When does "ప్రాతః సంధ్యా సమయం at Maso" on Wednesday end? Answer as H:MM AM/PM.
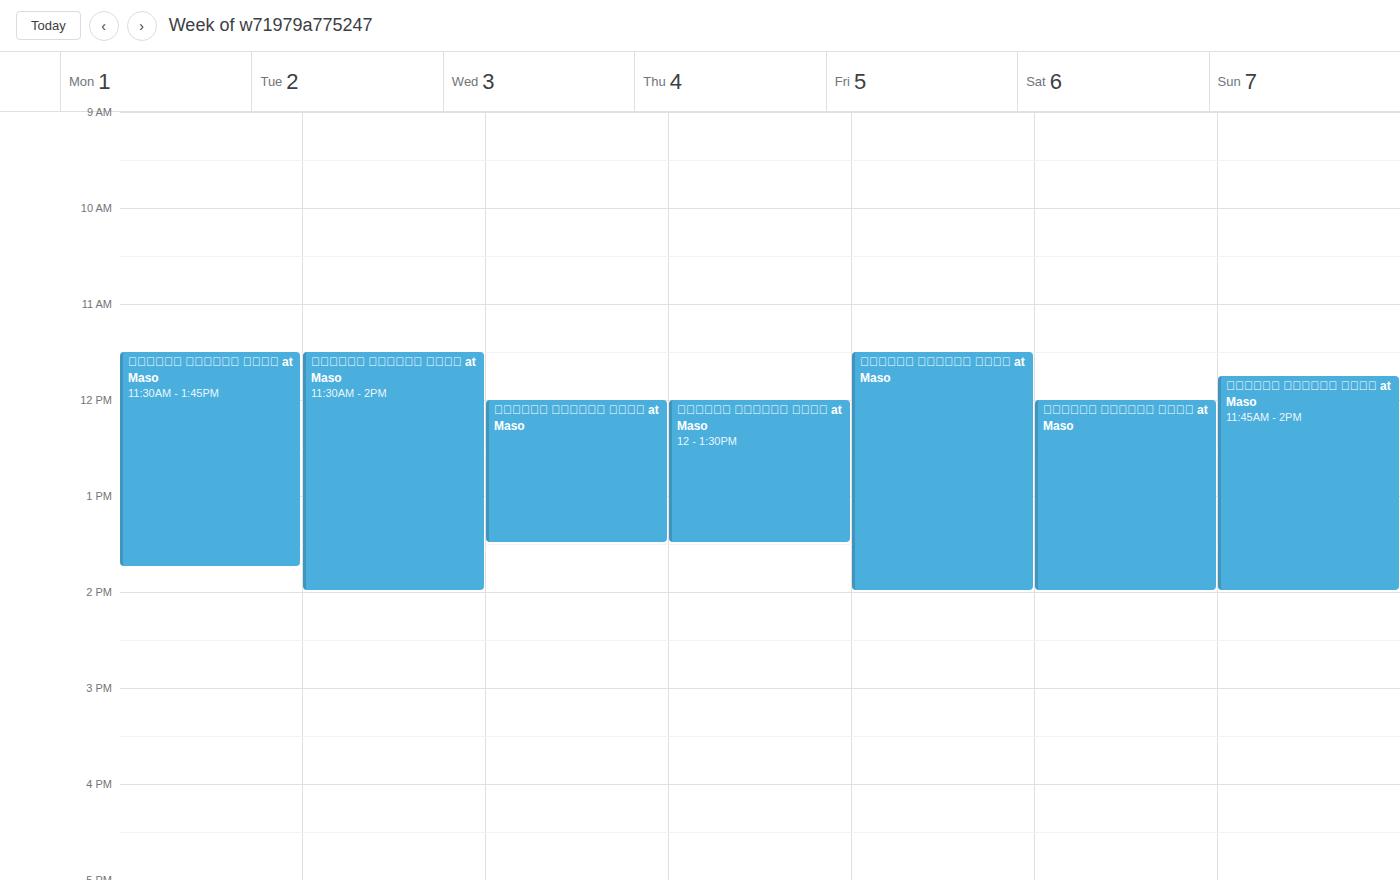
1:30 PM